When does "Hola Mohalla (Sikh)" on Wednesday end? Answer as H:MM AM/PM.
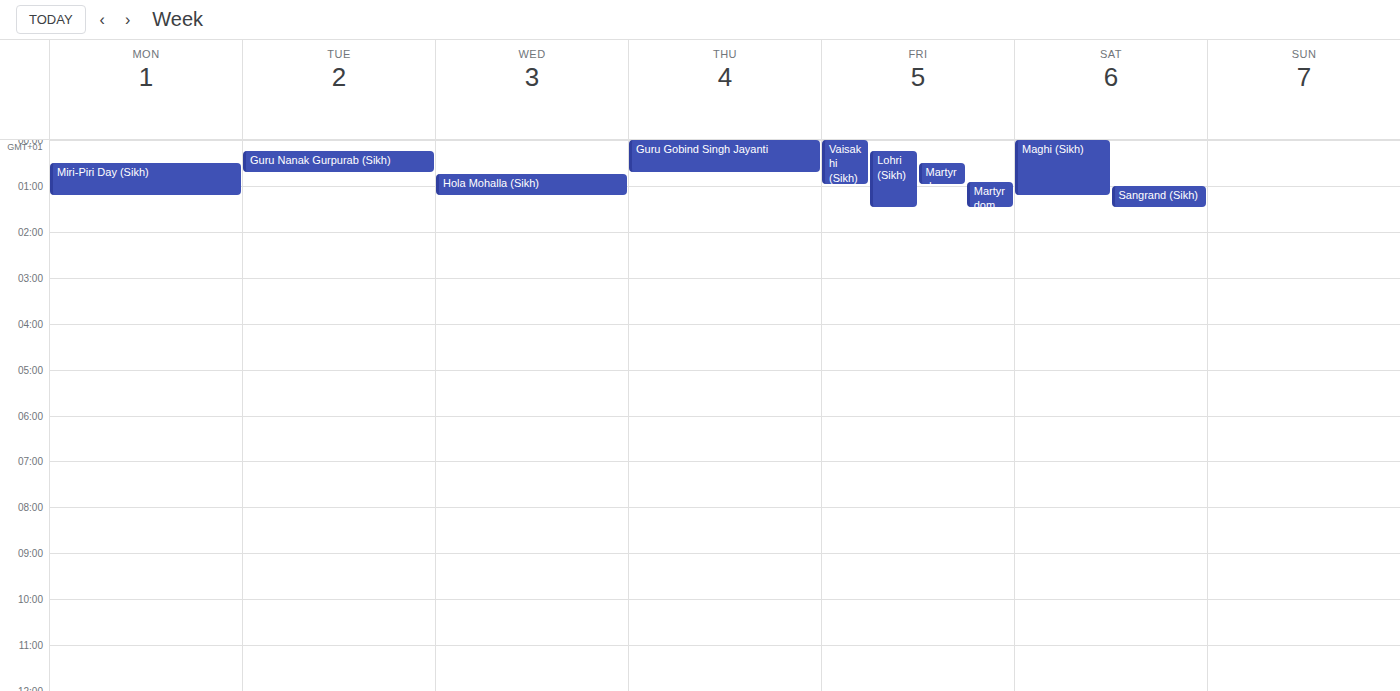
1:15 AM